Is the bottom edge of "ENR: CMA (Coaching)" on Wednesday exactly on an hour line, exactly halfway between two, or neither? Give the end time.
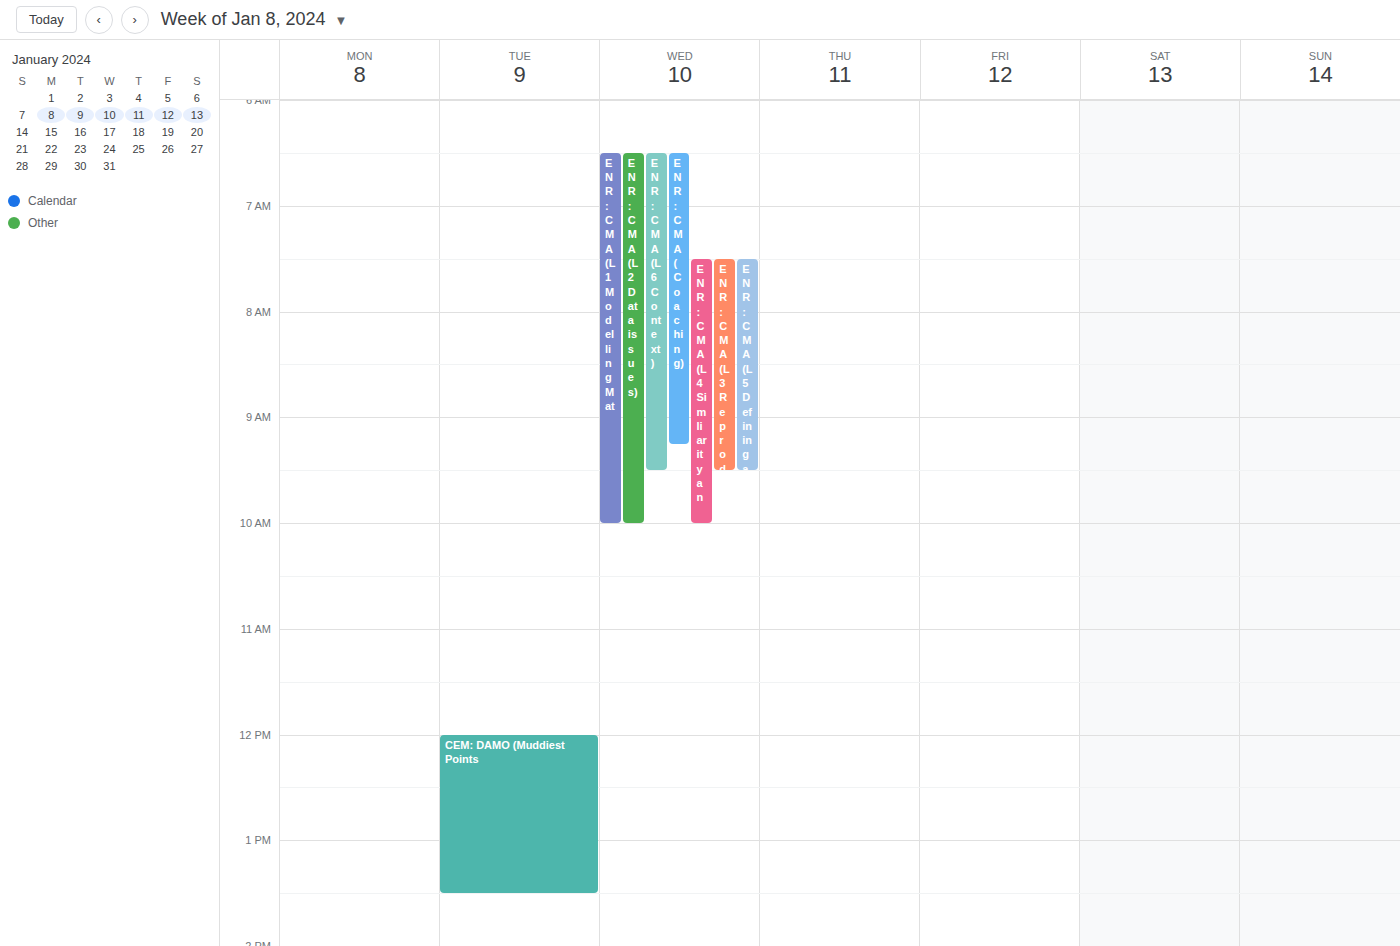
9:15 AM -- neither: a quarter of the way from the 9 AM line to the 10 AM line.